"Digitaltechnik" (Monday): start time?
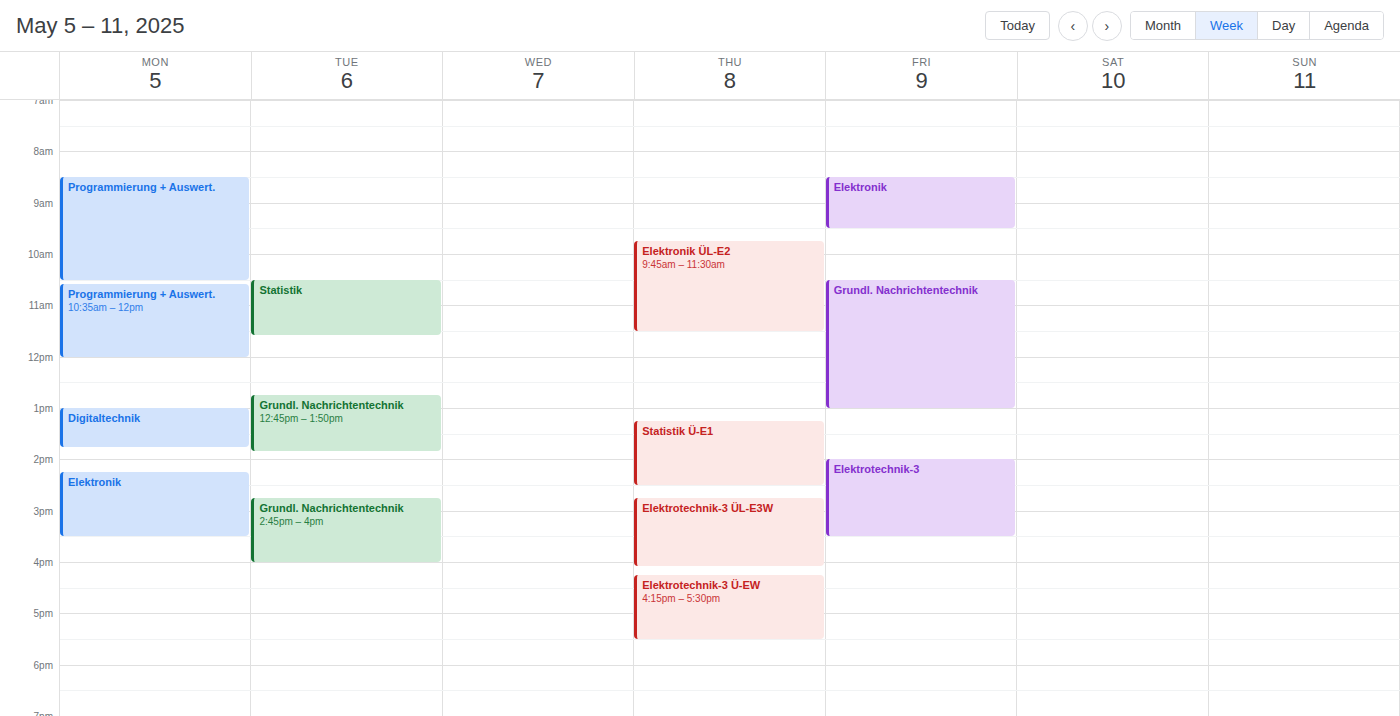
1:00 PM